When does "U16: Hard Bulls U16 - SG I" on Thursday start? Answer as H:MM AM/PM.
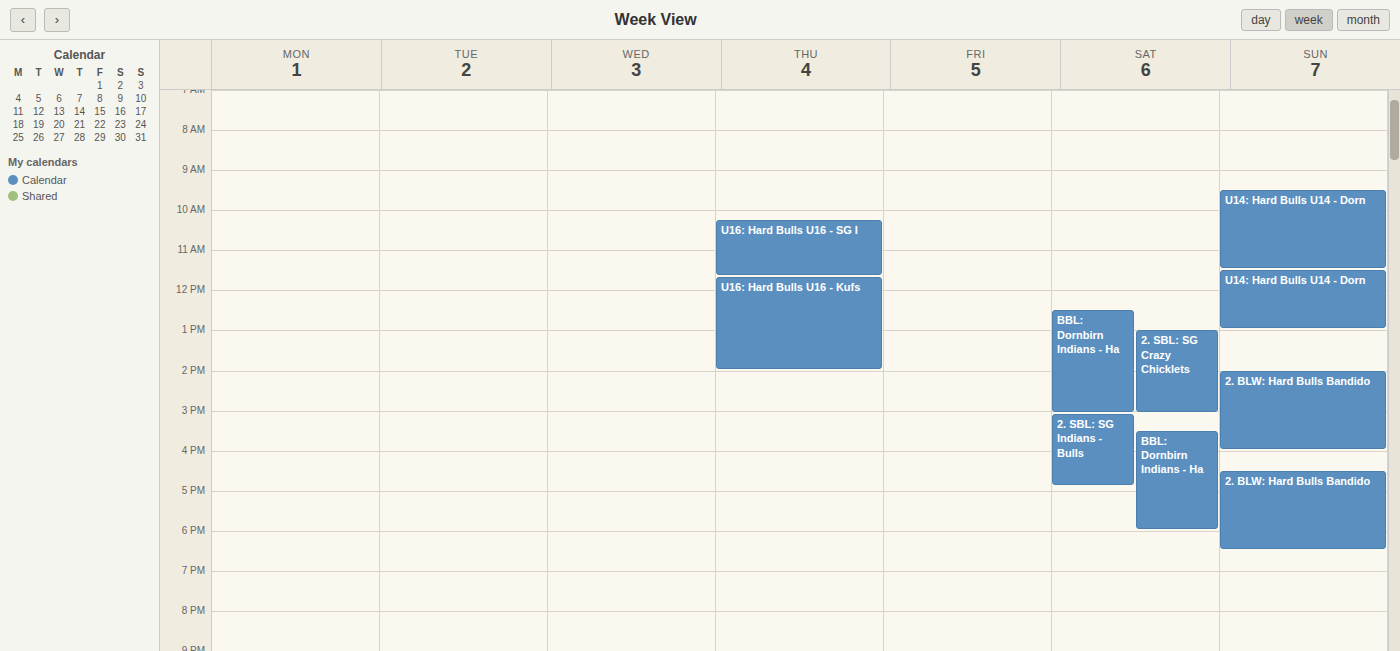
10:15 AM